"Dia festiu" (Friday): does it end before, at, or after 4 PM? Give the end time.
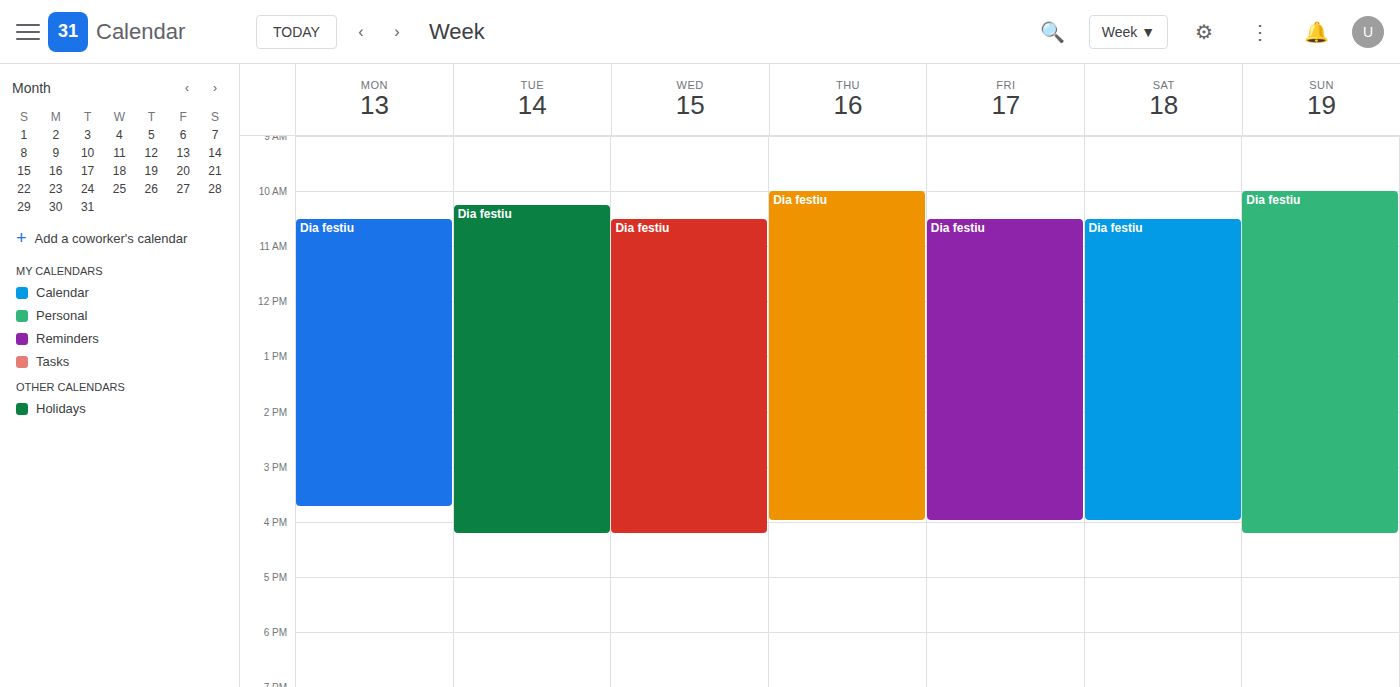
4:00 PM -- exactly at 4 PM, on the 4 PM line.